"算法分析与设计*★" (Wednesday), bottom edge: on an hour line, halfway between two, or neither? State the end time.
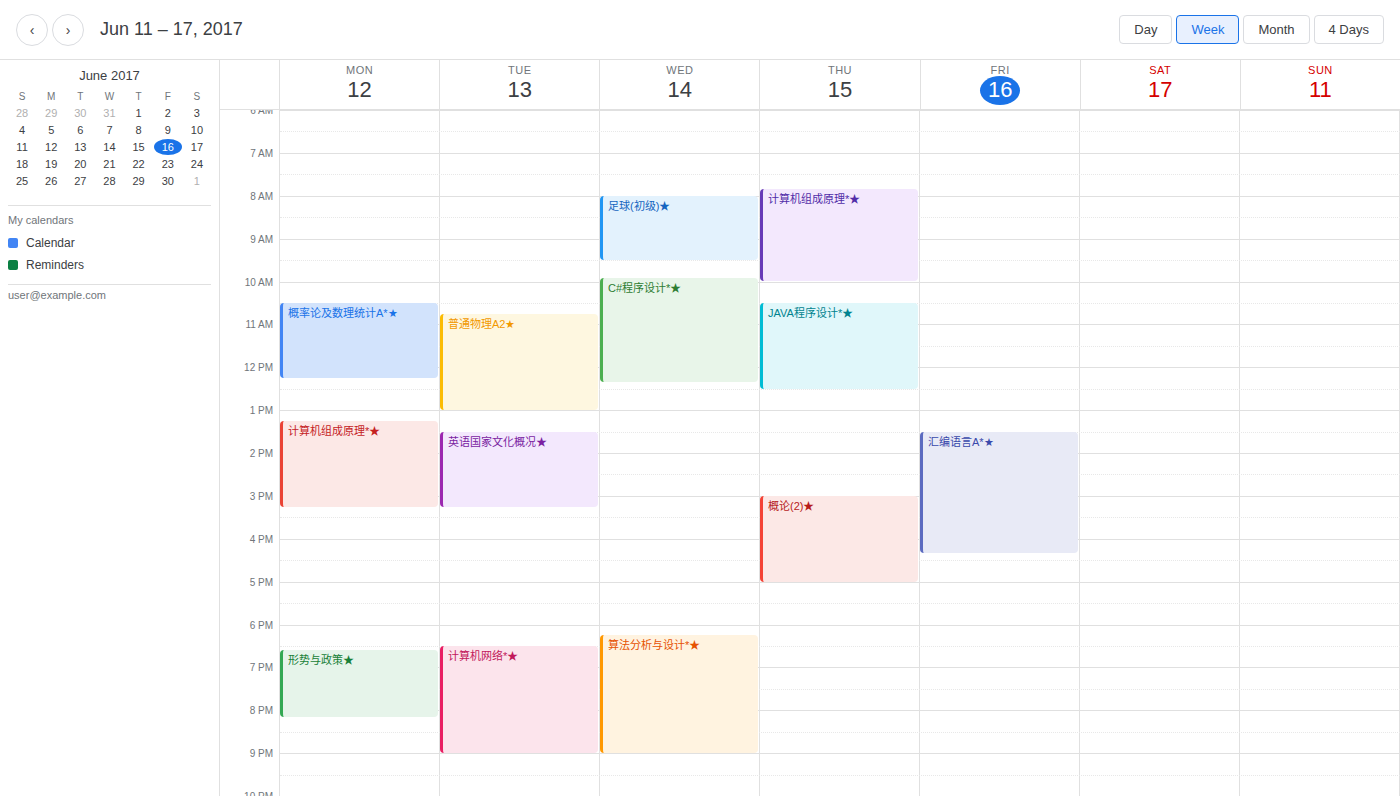
9:00 PM -- exactly on the 9 PM line.